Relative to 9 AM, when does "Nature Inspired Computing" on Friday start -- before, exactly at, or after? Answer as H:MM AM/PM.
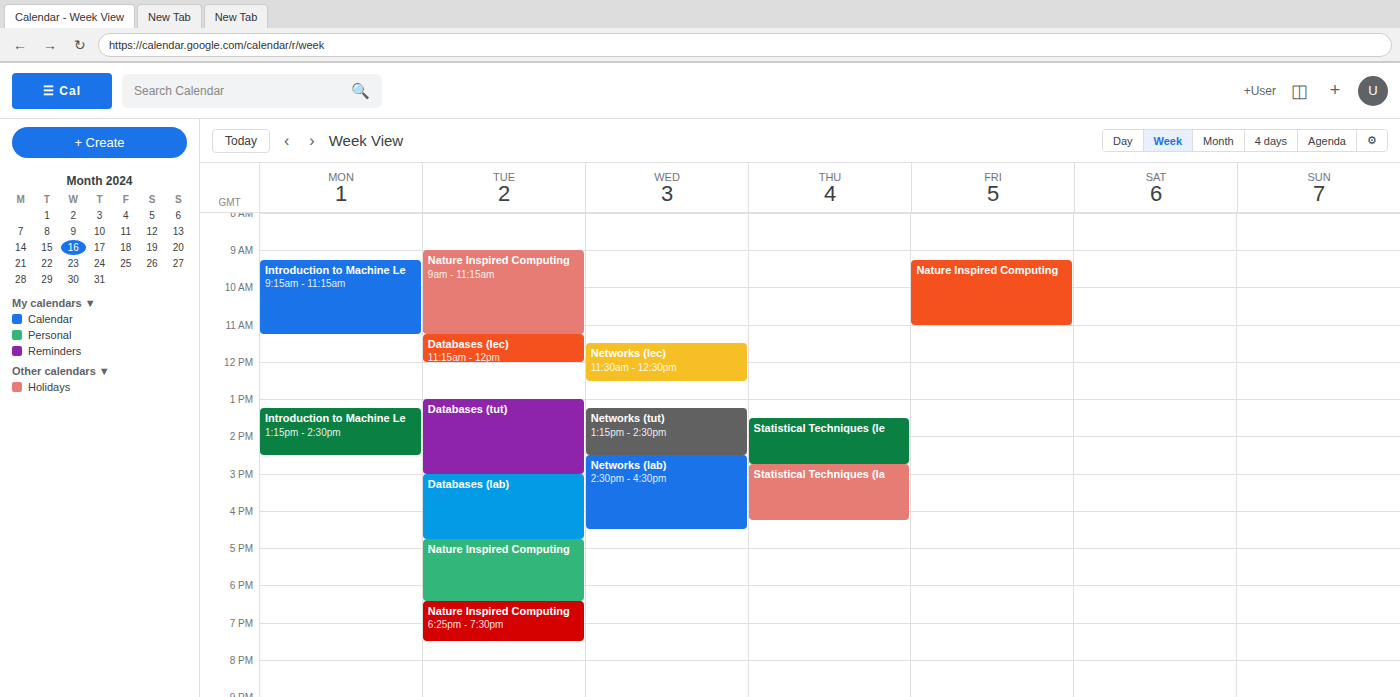
9:15 AM -- after 9 AM, 15 minutes below the 9 AM line.